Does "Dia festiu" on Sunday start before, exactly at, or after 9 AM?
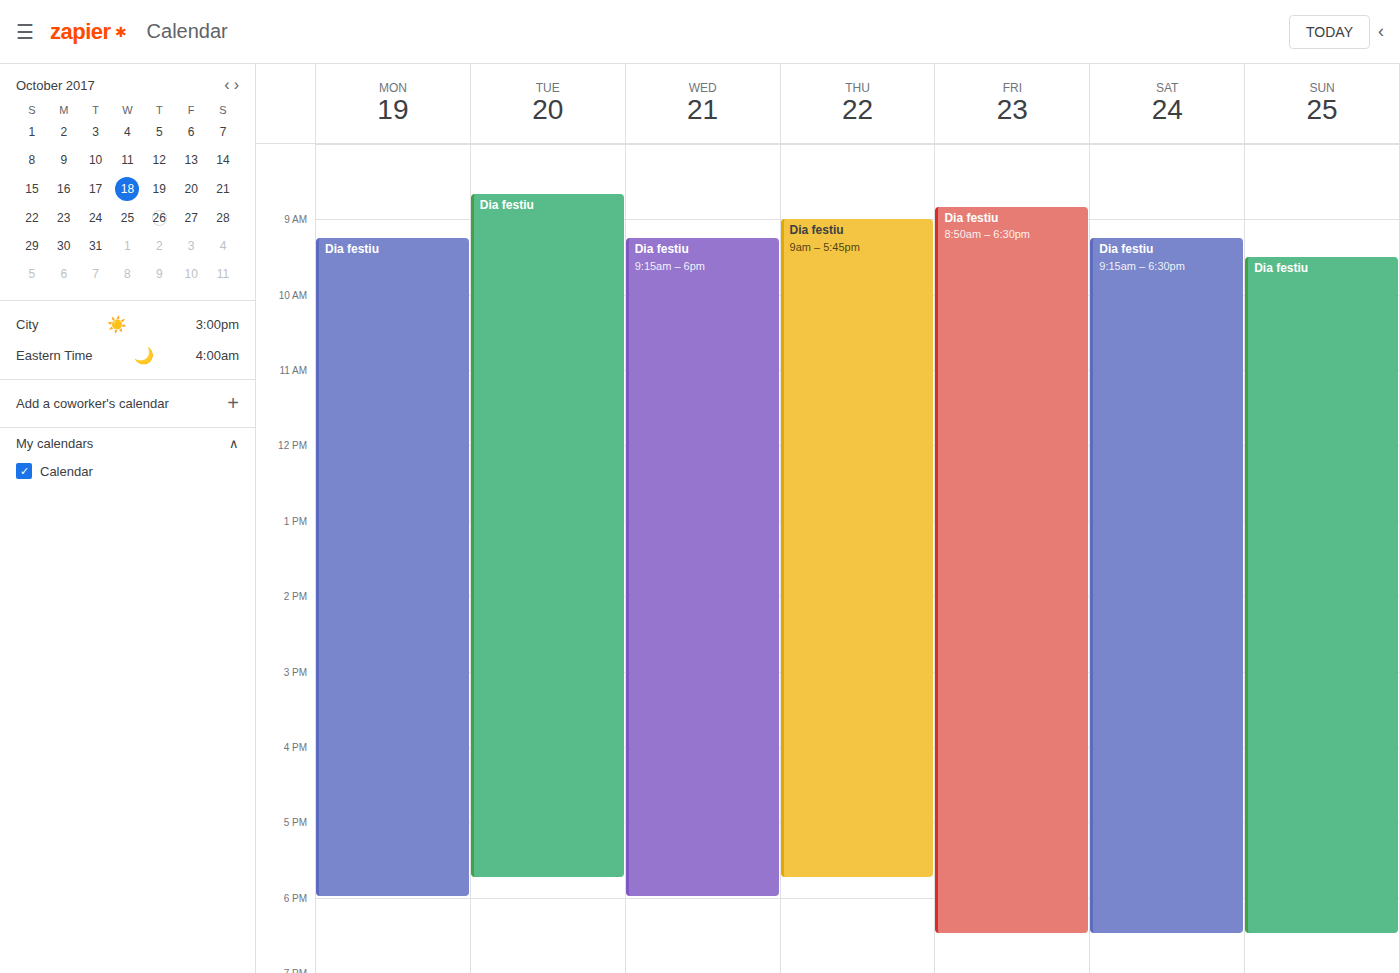
9:30 AM -- after 9 AM, 30 minutes below the 9 AM line.